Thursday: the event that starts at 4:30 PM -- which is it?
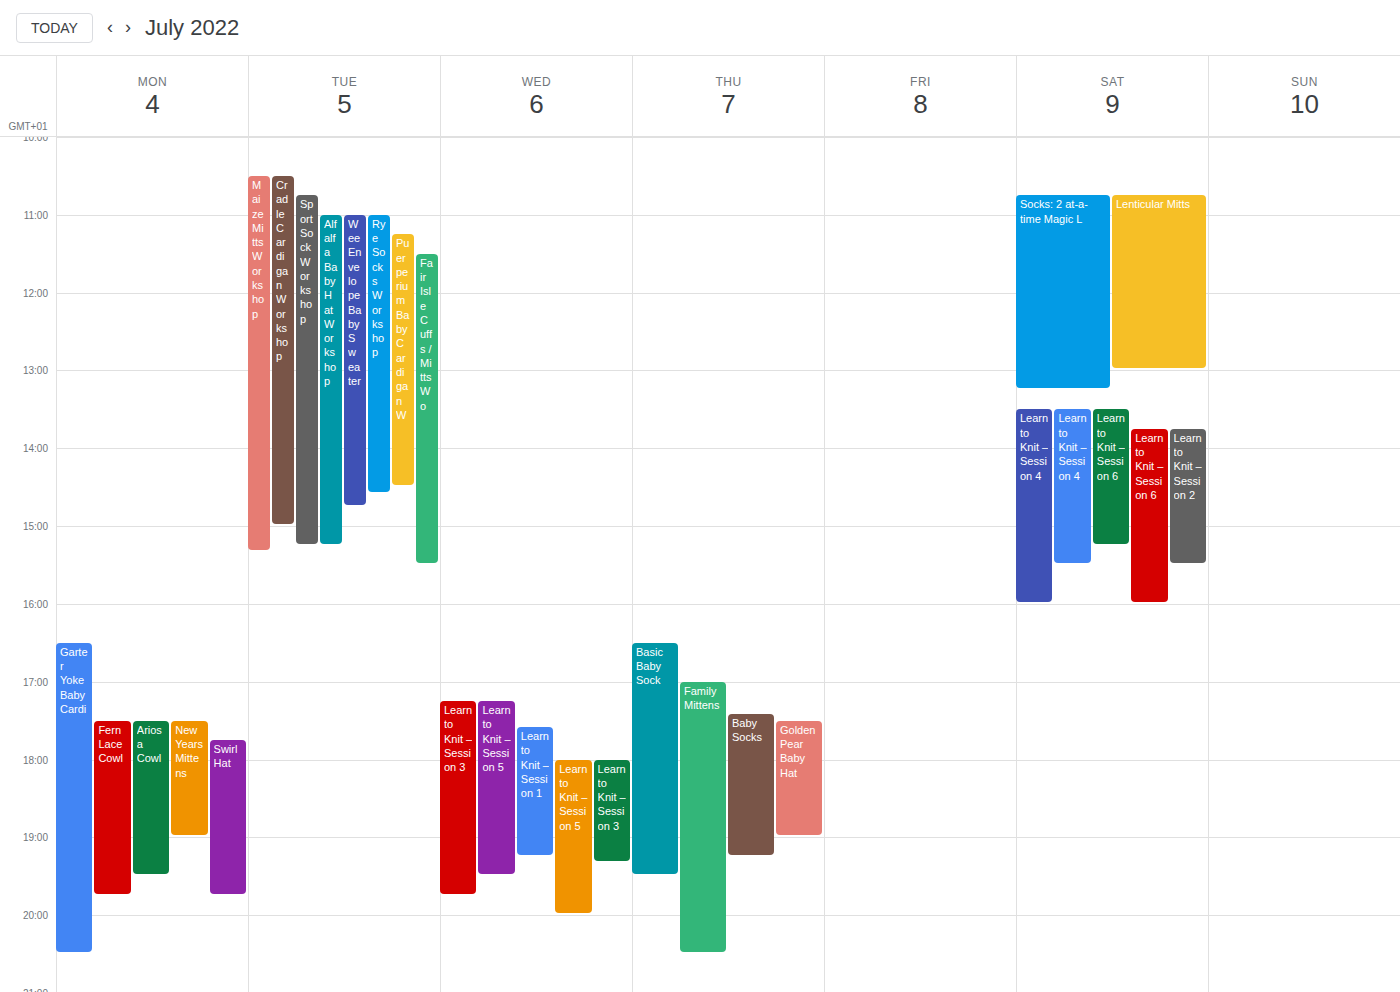
"Basic Baby Sock"